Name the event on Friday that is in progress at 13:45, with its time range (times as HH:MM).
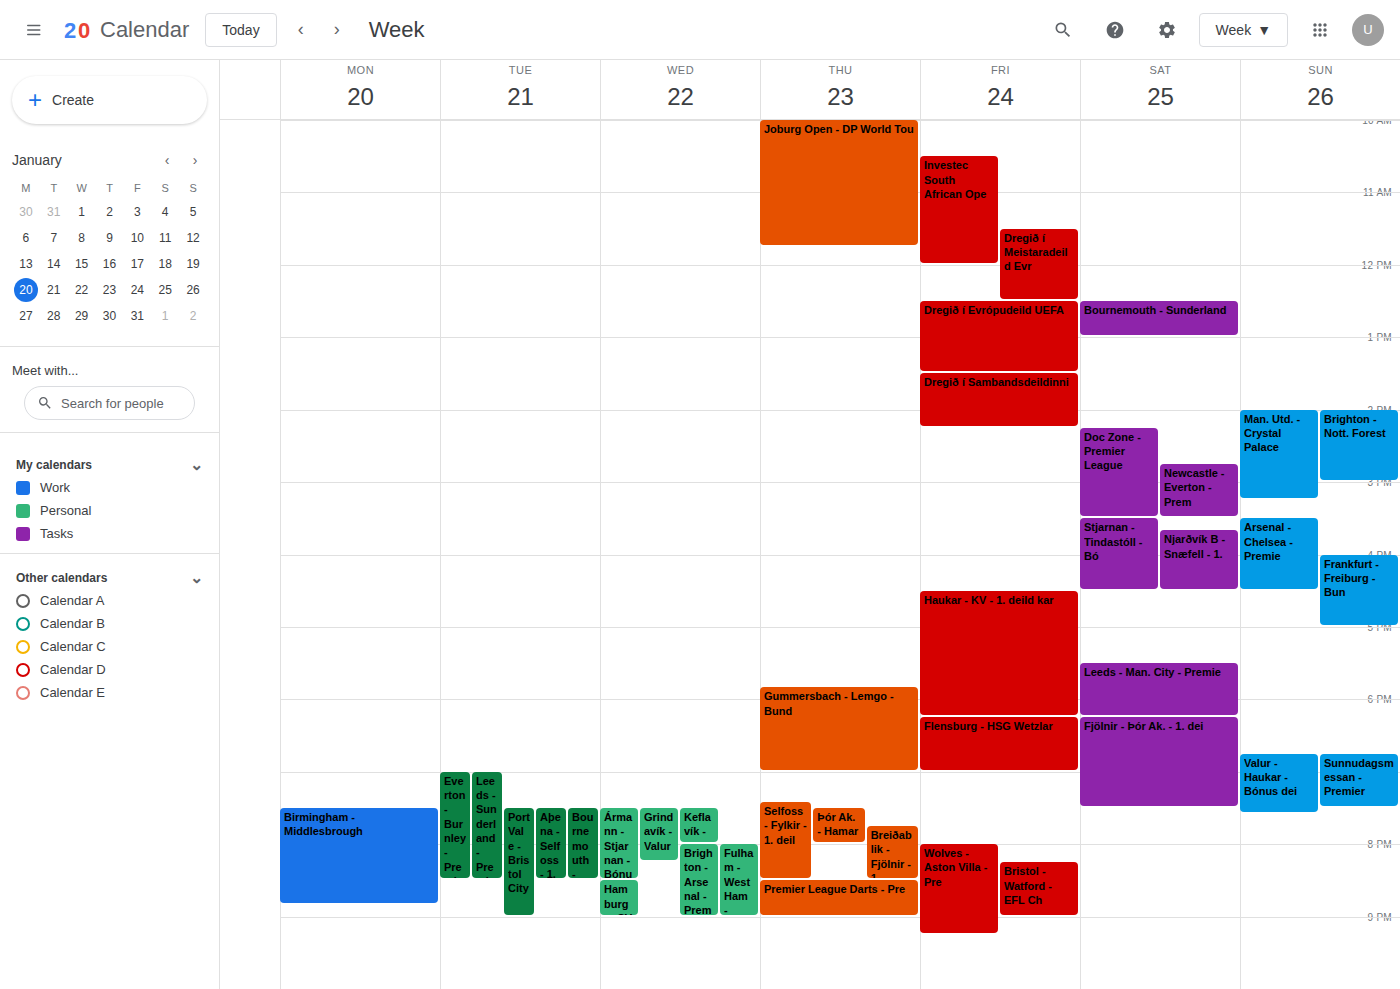
"Dregið í Sambandsdeildinni", 13:30 to 14:15